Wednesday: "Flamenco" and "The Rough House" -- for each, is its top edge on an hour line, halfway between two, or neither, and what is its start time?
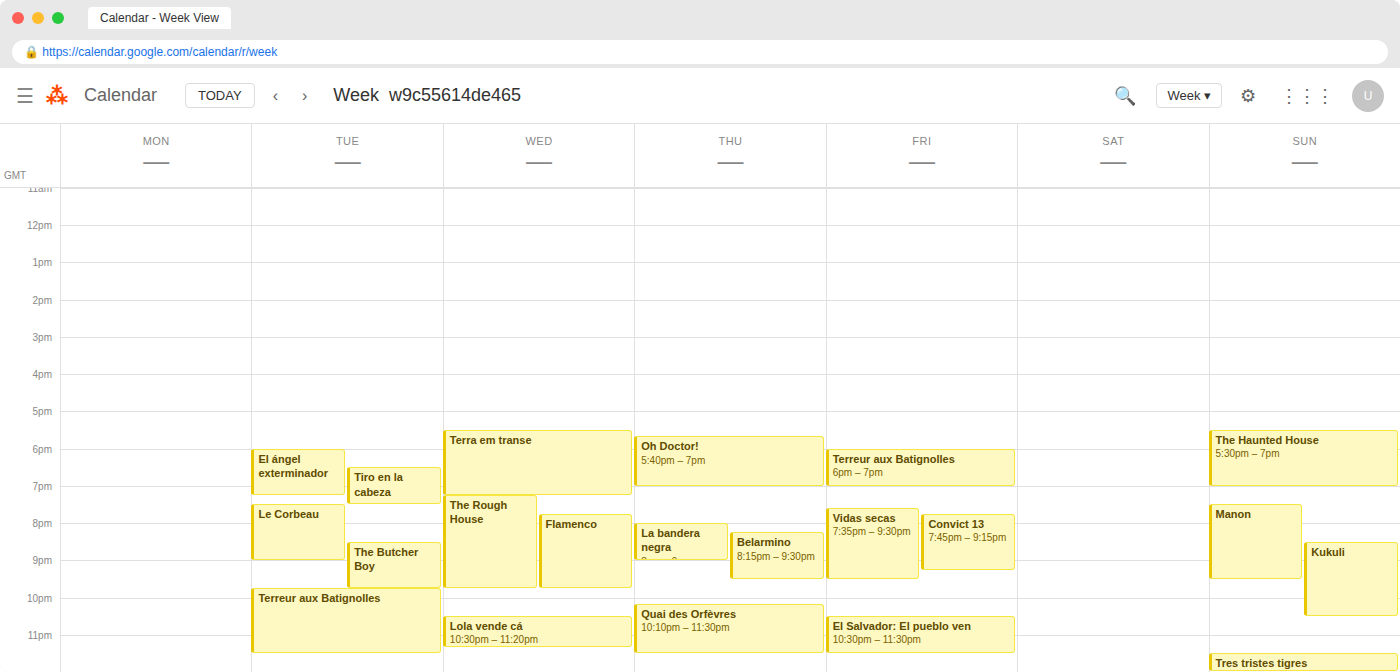
"Flamenco": 7:45 PM, neither: three quarters of the way from the 7 PM line to the 8 PM line. "The Rough House": 7:15 PM, neither: a quarter of the way from the 7 PM line to the 8 PM line.